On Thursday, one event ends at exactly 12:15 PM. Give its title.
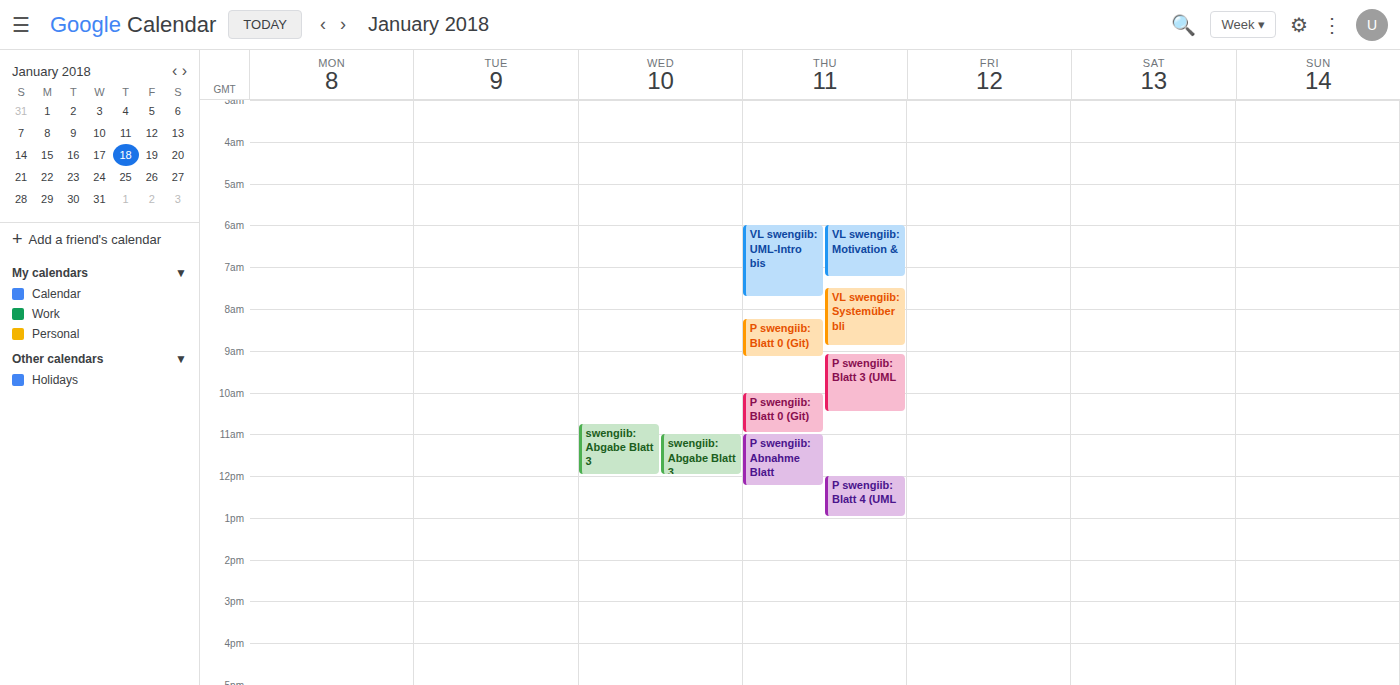
"P swengiib: Abnahme Blatt"